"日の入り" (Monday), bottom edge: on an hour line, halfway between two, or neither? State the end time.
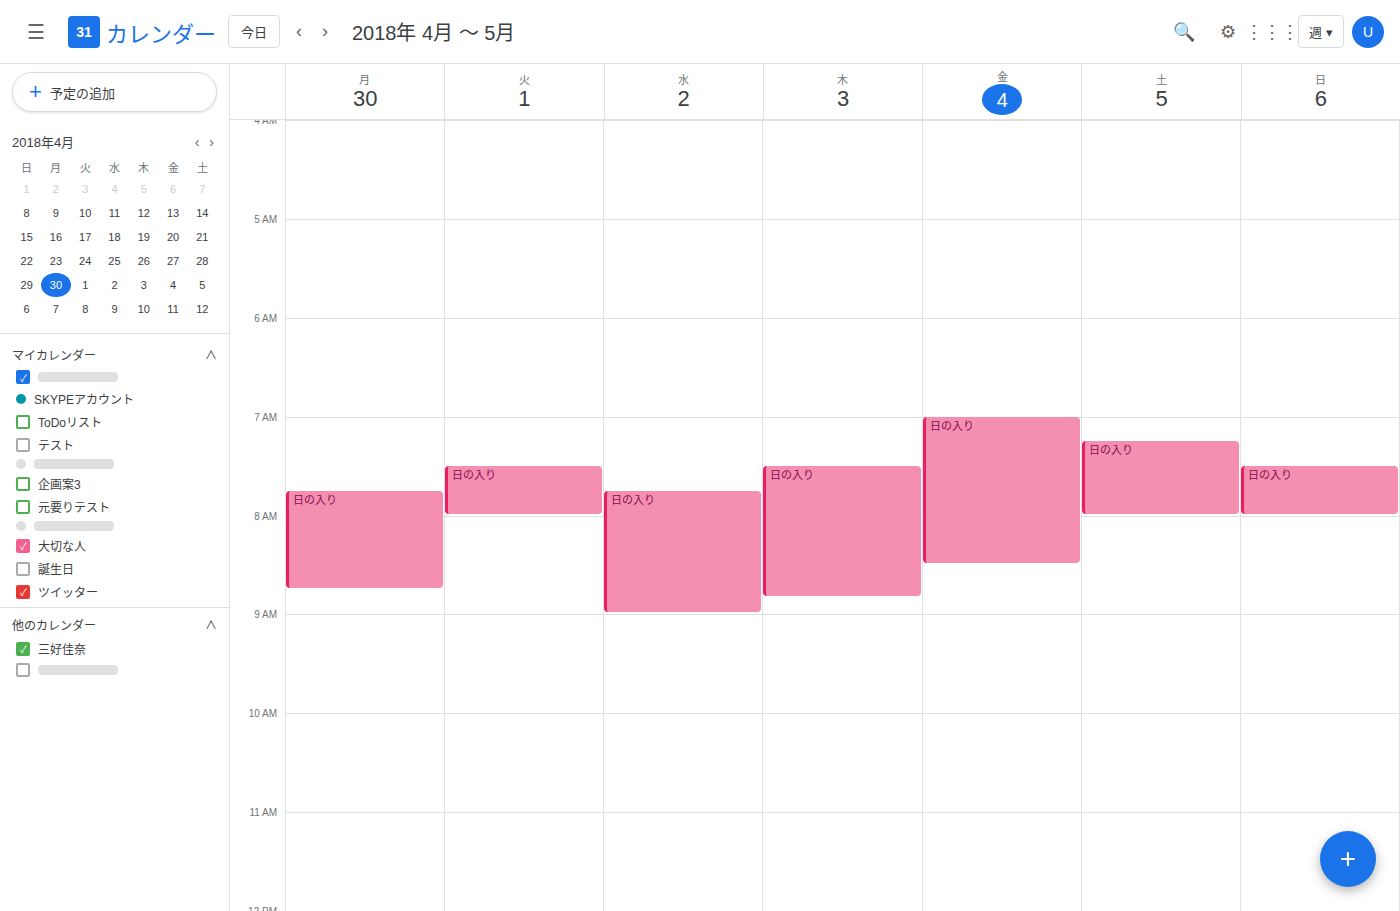
8:45 AM -- neither: three quarters of the way from the 8 AM line to the 9 AM line.